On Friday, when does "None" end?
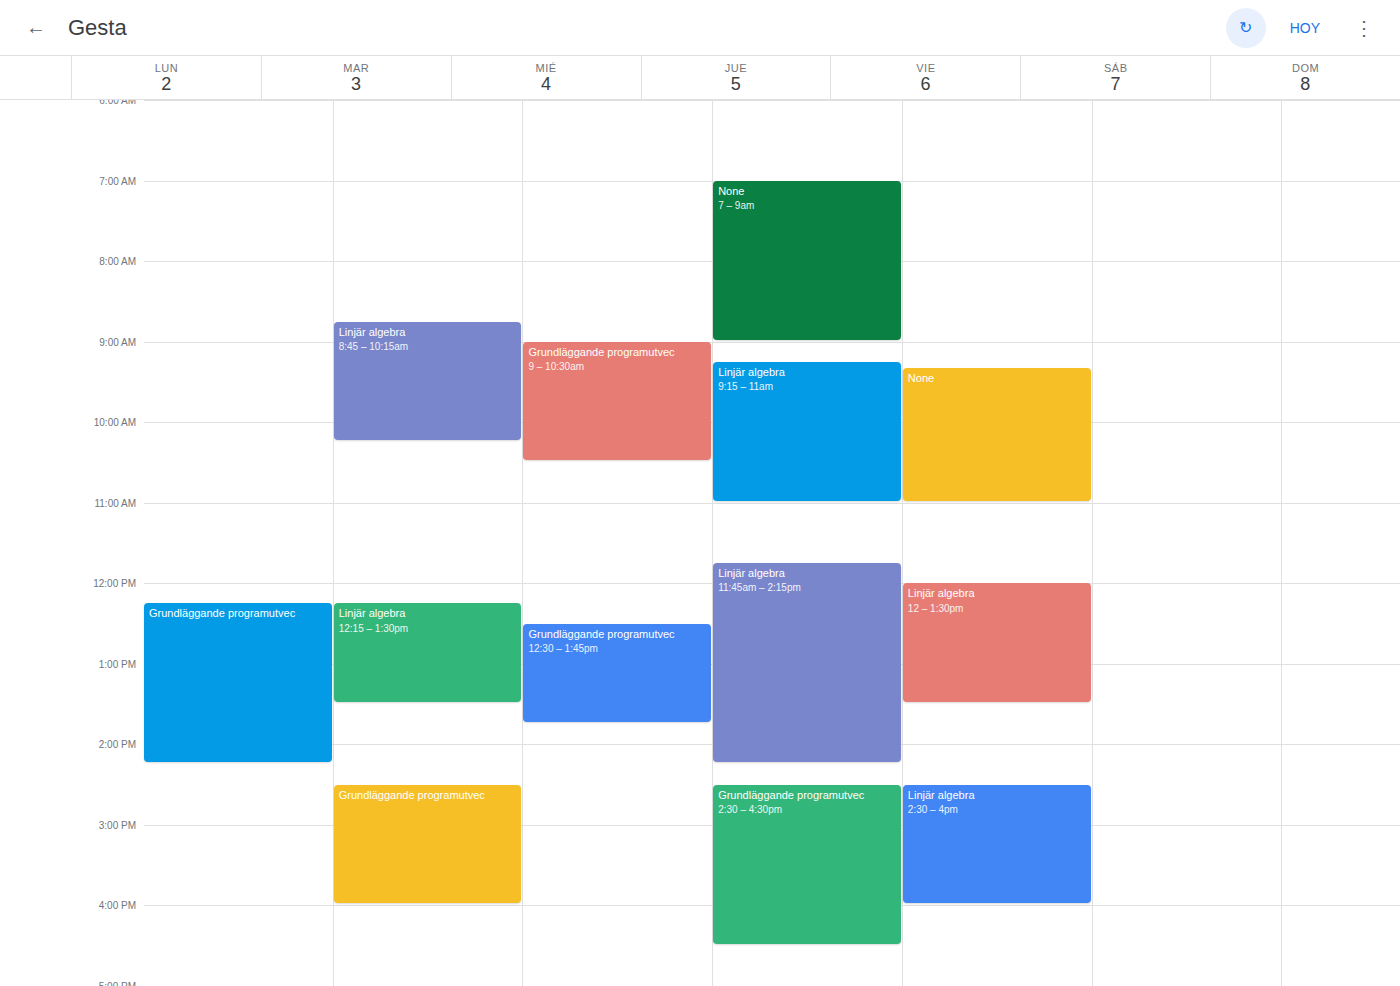
11:00